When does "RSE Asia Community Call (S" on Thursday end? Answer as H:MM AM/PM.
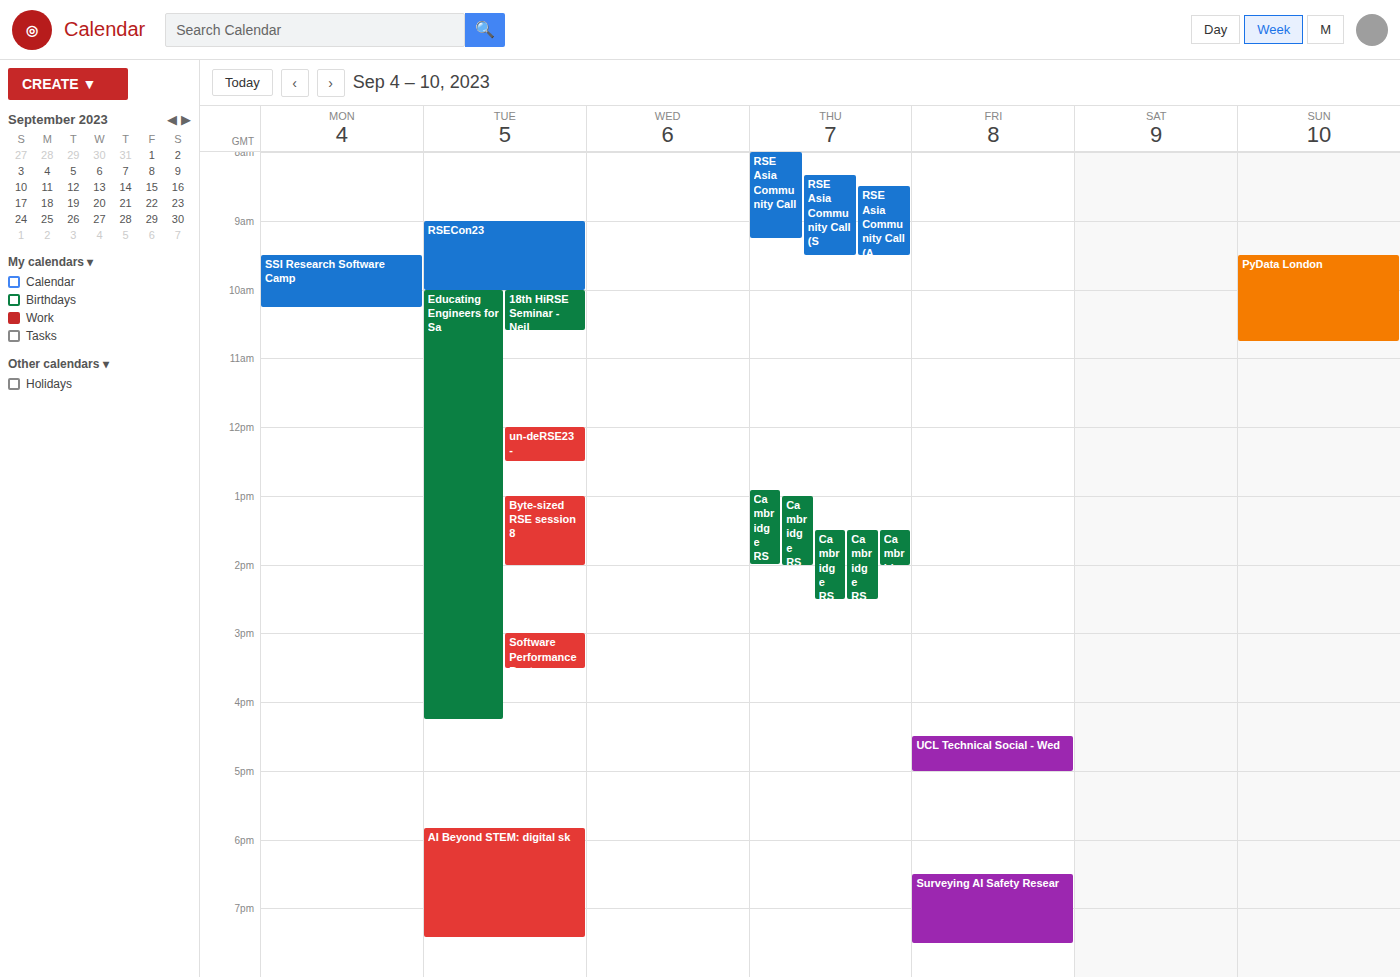
9:30 AM